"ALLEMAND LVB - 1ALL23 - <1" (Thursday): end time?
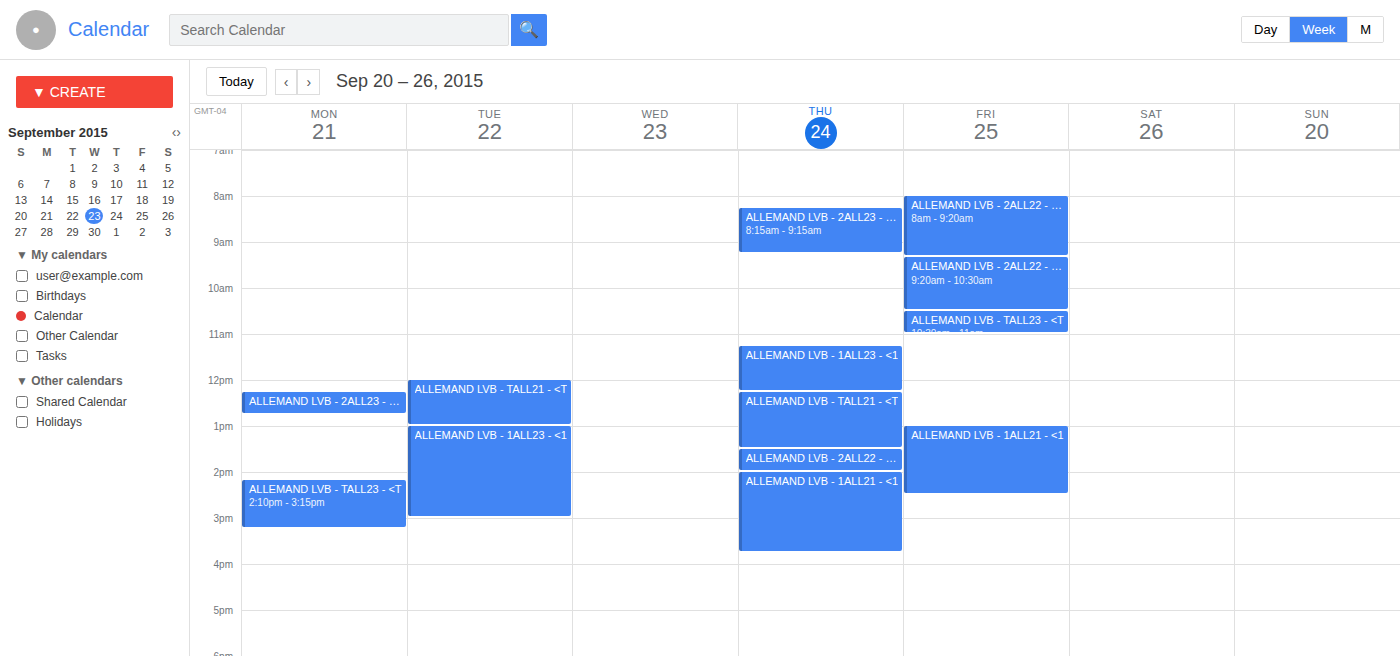
12:15 PM